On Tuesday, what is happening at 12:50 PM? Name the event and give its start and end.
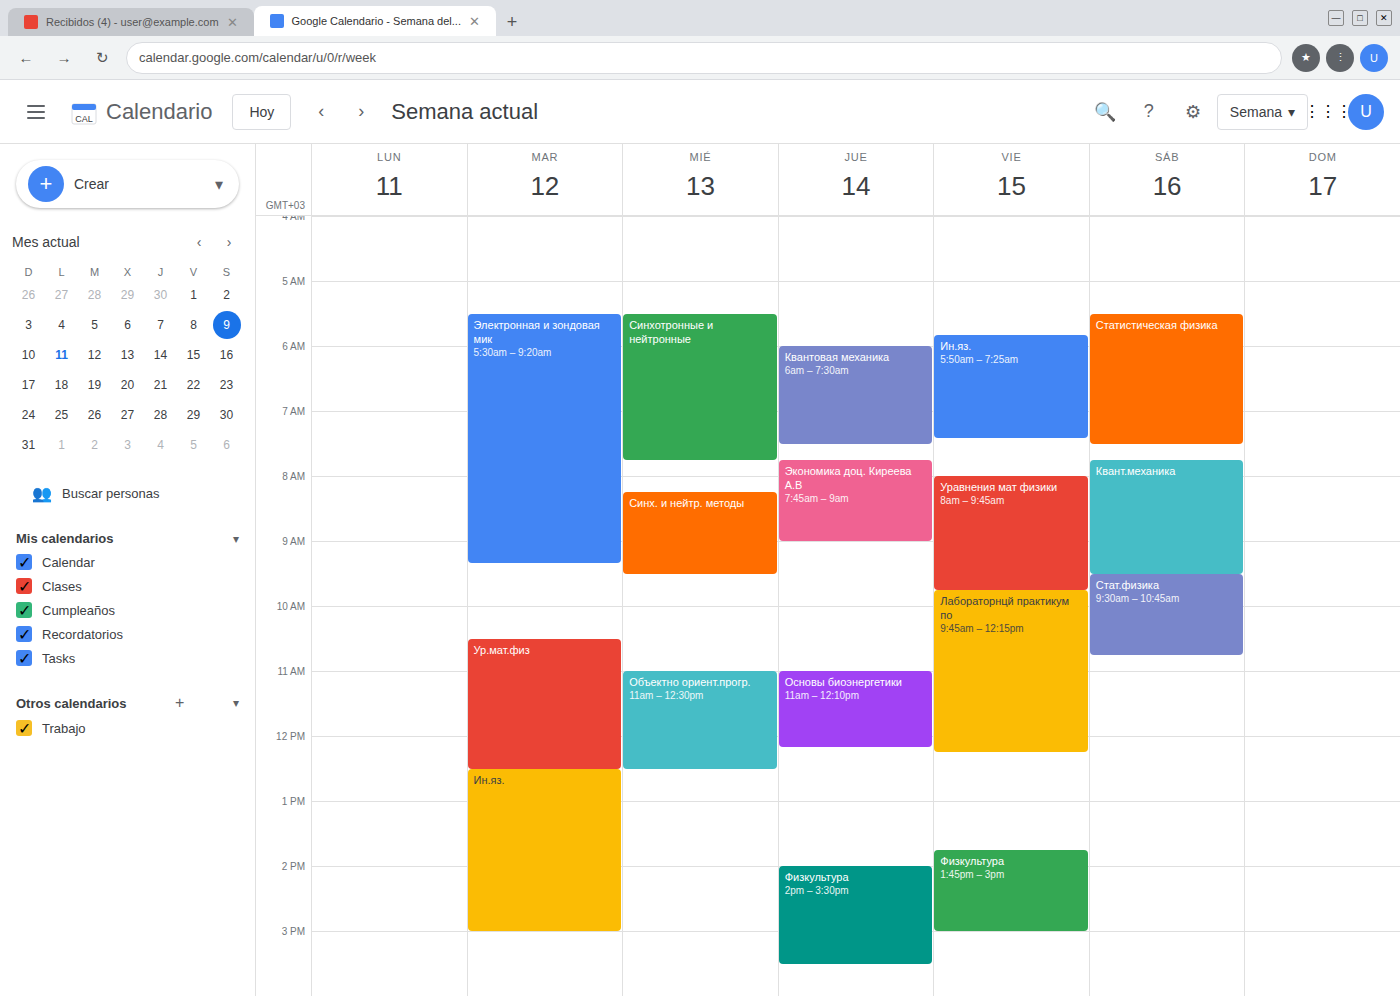
"Ин.яз.", 12:30 PM to 3:00 PM